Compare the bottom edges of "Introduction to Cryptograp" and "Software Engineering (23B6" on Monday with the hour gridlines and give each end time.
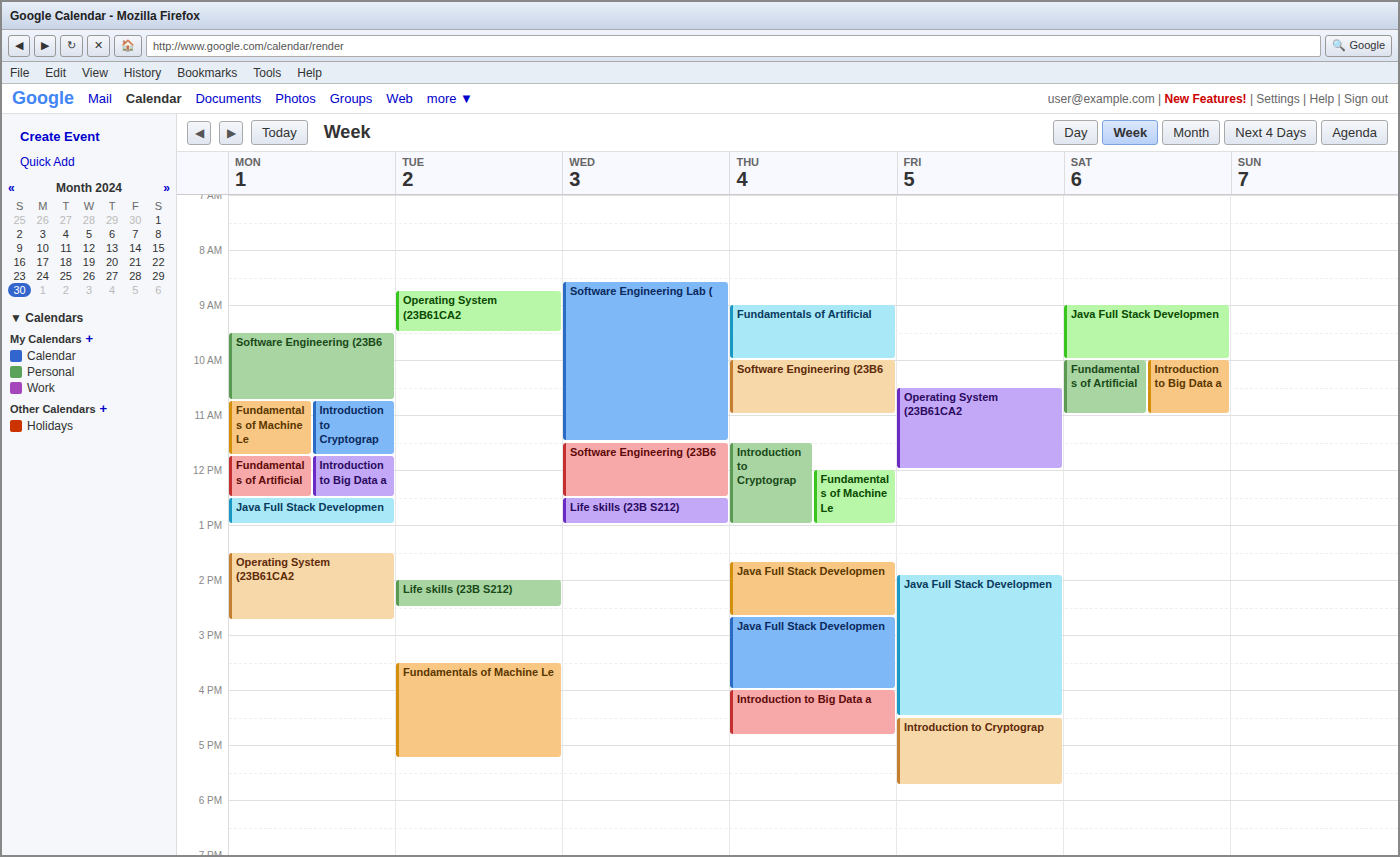
"Introduction to Cryptograp": 11:45, neither: three quarters of the way from the 11:00 line to the 12:00 line. "Software Engineering (23B6": 10:45, neither: three quarters of the way from the 10:00 line to the 11:00 line.